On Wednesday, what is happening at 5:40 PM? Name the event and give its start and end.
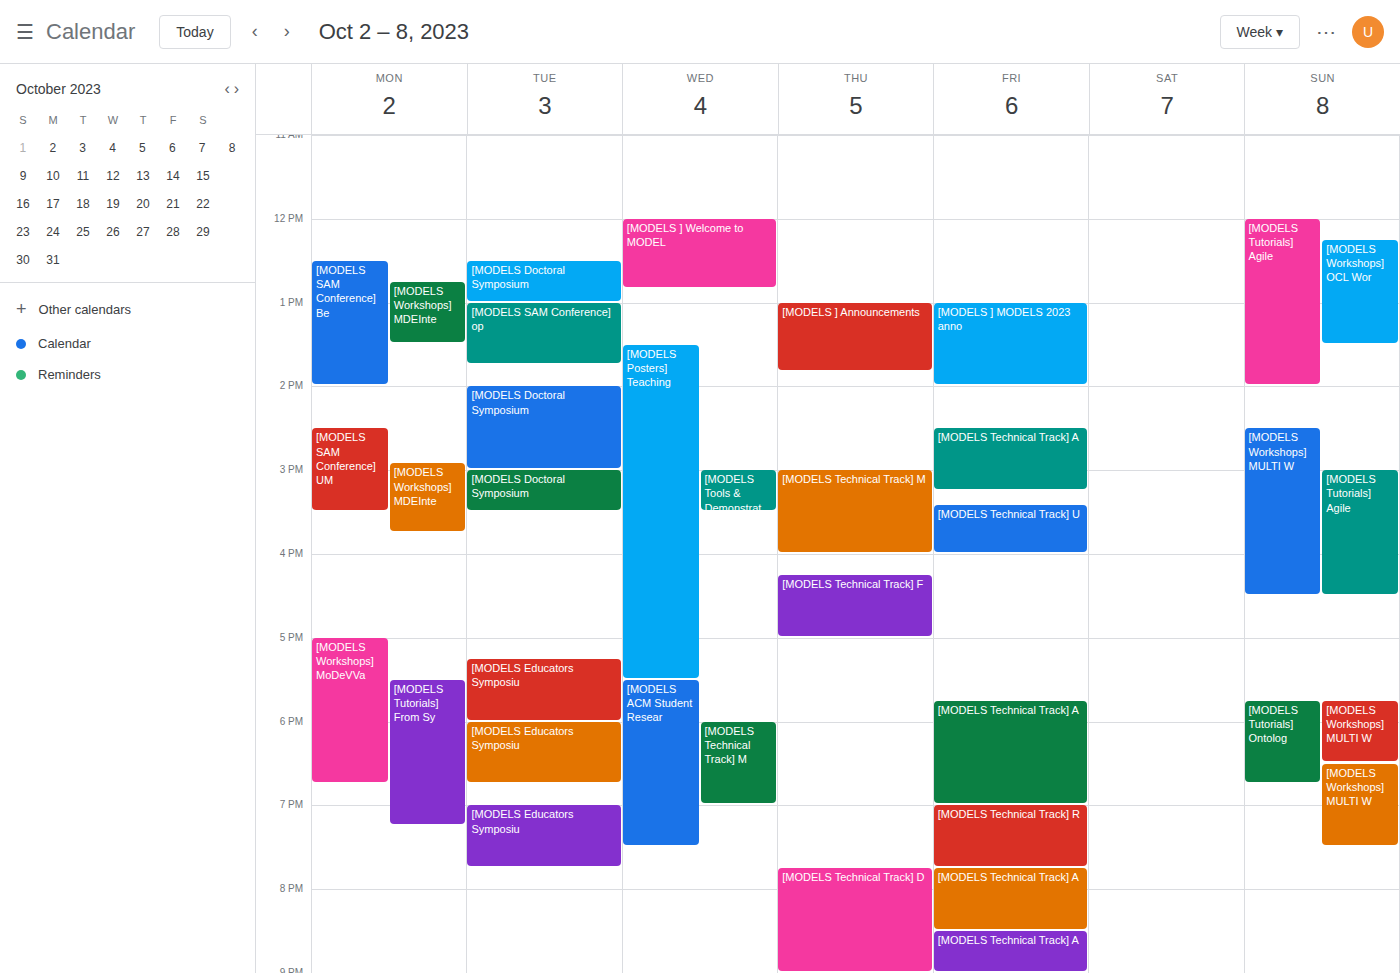
"[MODELS ACM Student Resear", 5:30 PM to 7:30 PM